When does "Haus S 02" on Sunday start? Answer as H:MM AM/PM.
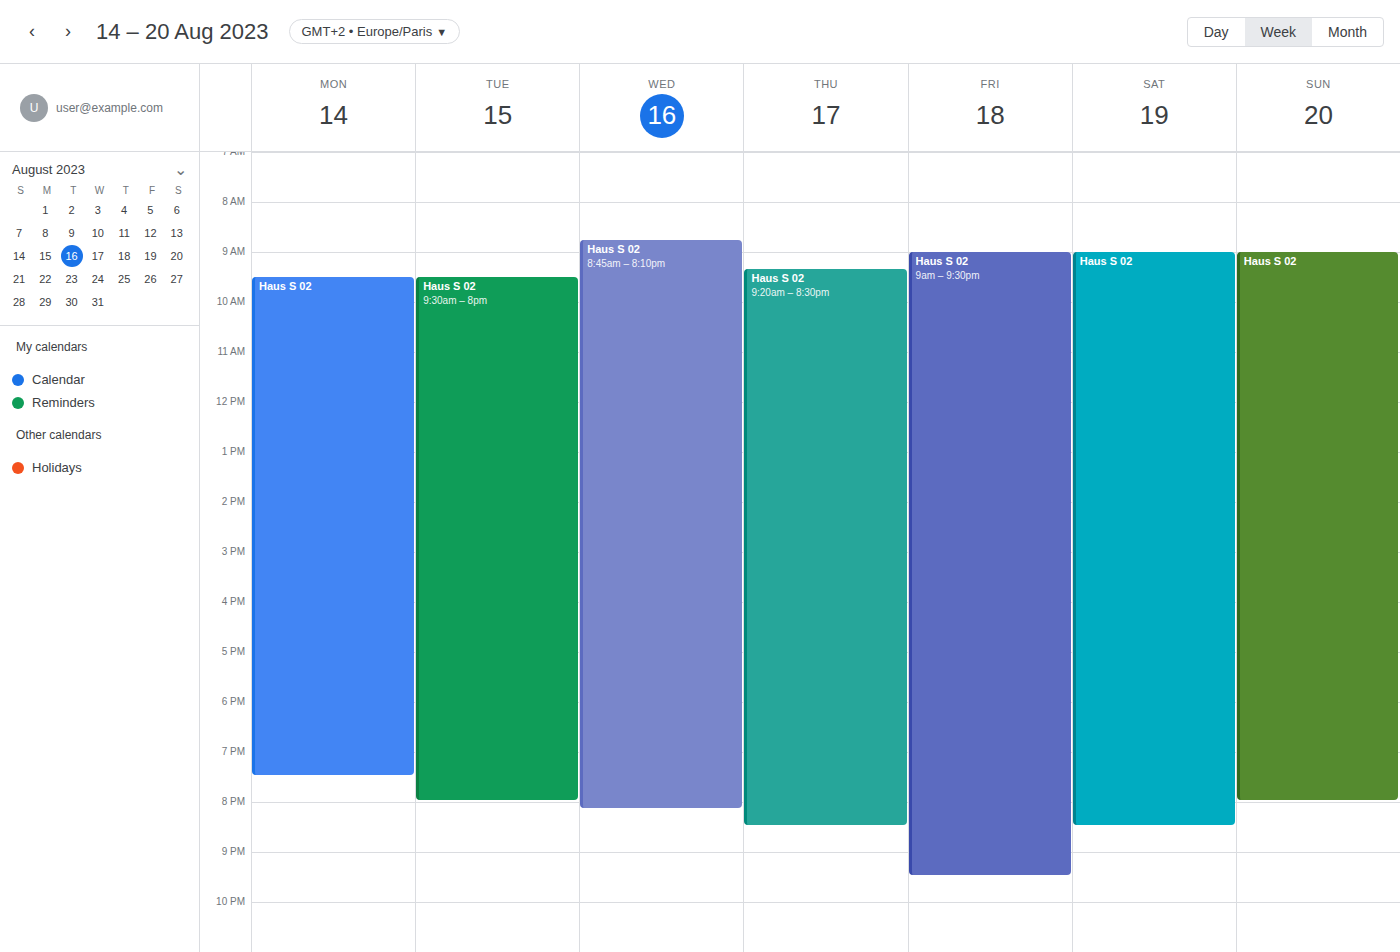
9:00 AM